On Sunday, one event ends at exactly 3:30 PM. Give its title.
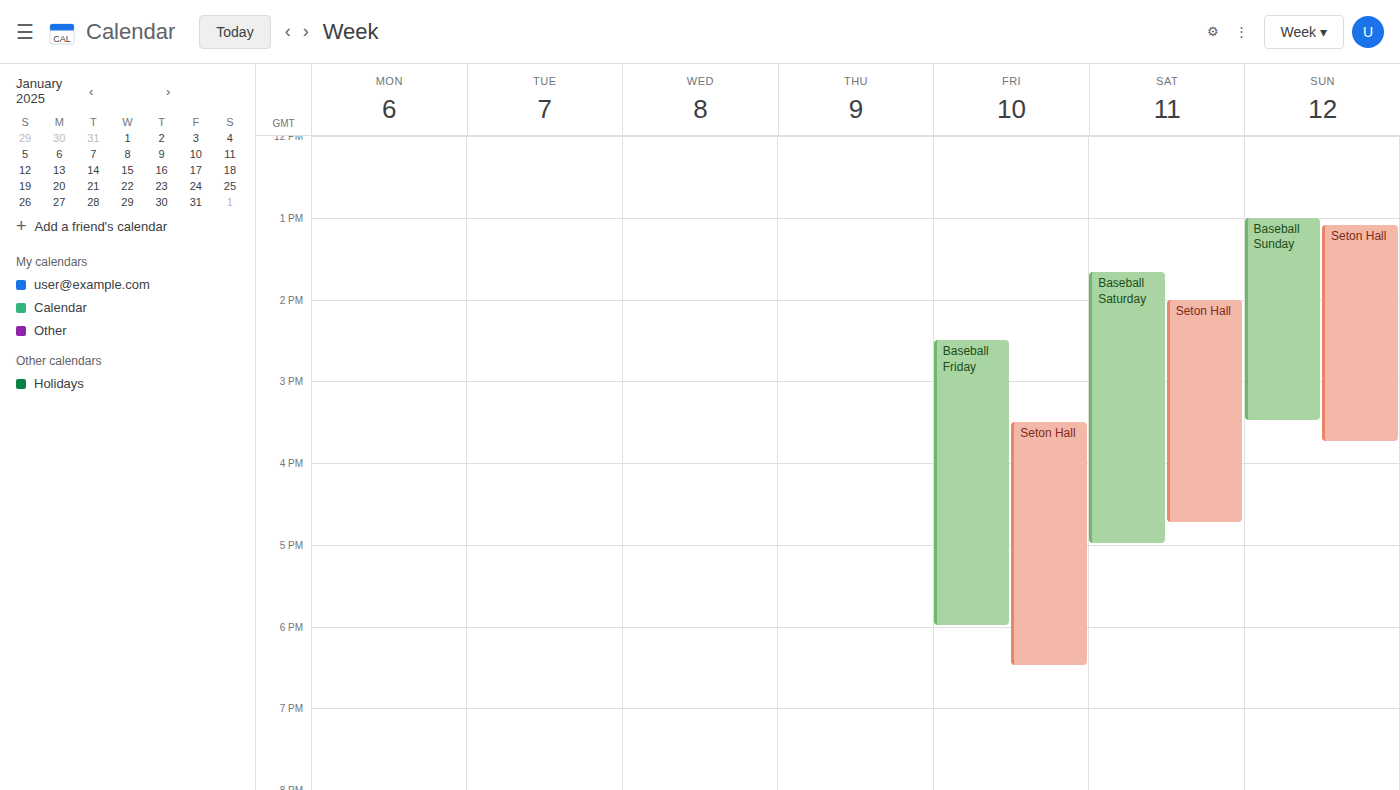
"Baseball Sunday"